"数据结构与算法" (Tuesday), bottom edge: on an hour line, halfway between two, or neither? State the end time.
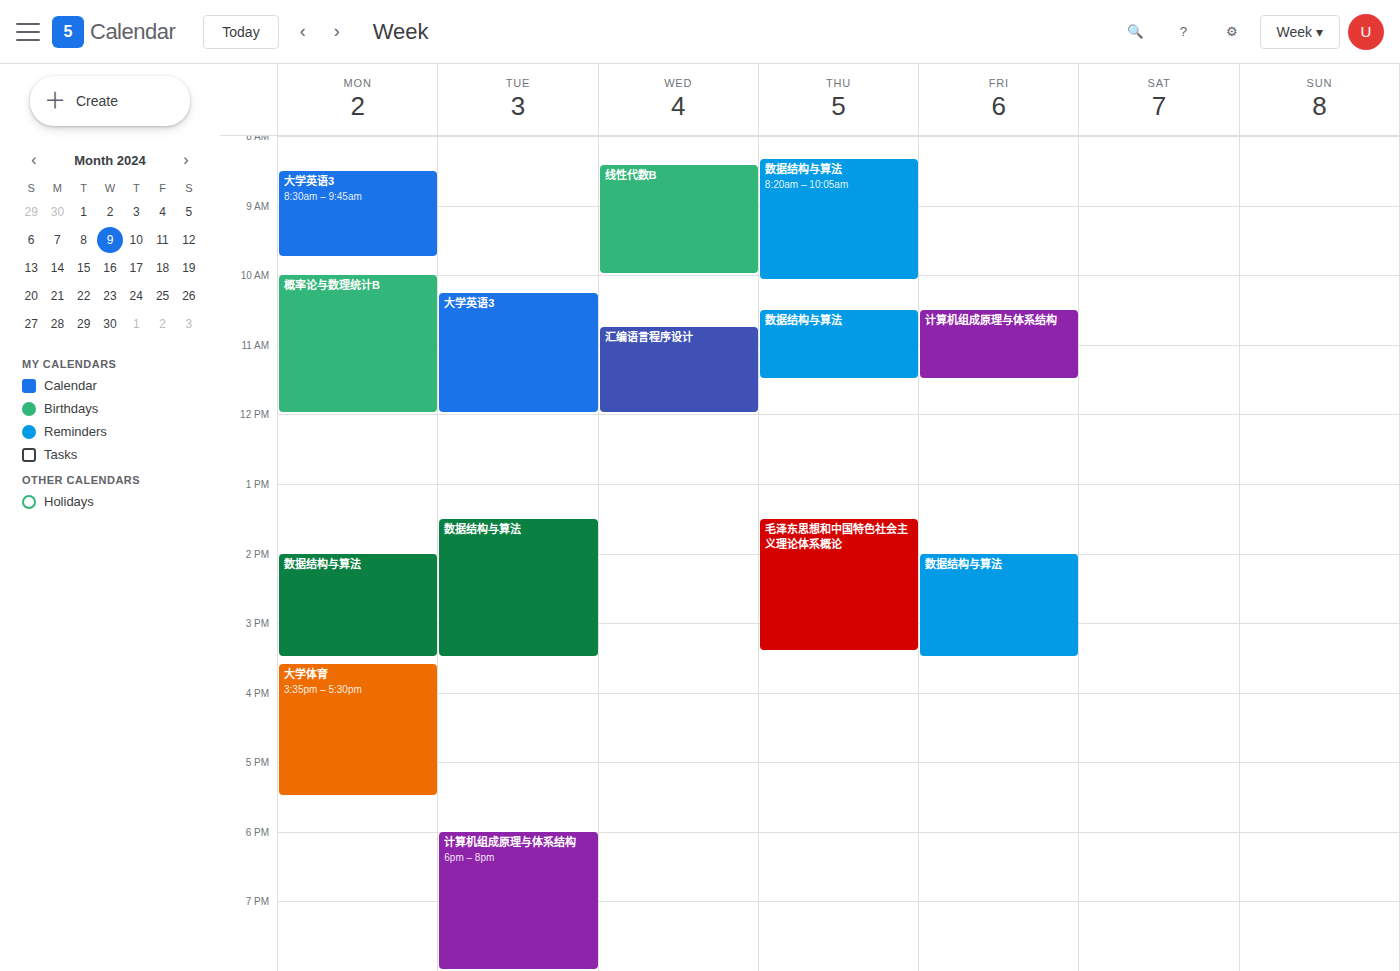
3:30 PM -- halfway between the 3 PM and 4 PM lines.